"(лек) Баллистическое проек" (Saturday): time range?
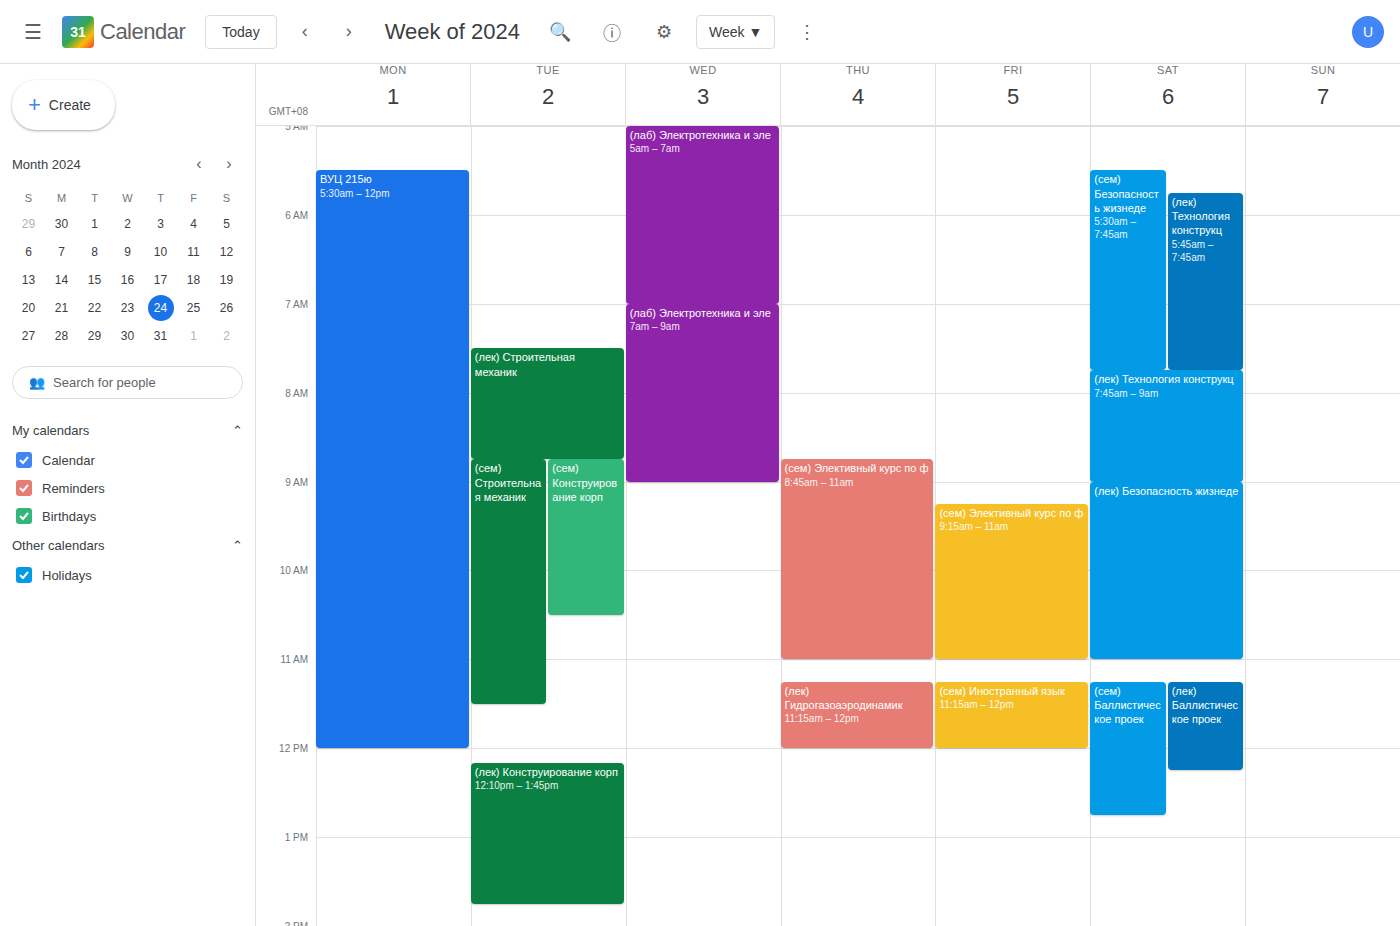
11:15 AM to 12:15 PM